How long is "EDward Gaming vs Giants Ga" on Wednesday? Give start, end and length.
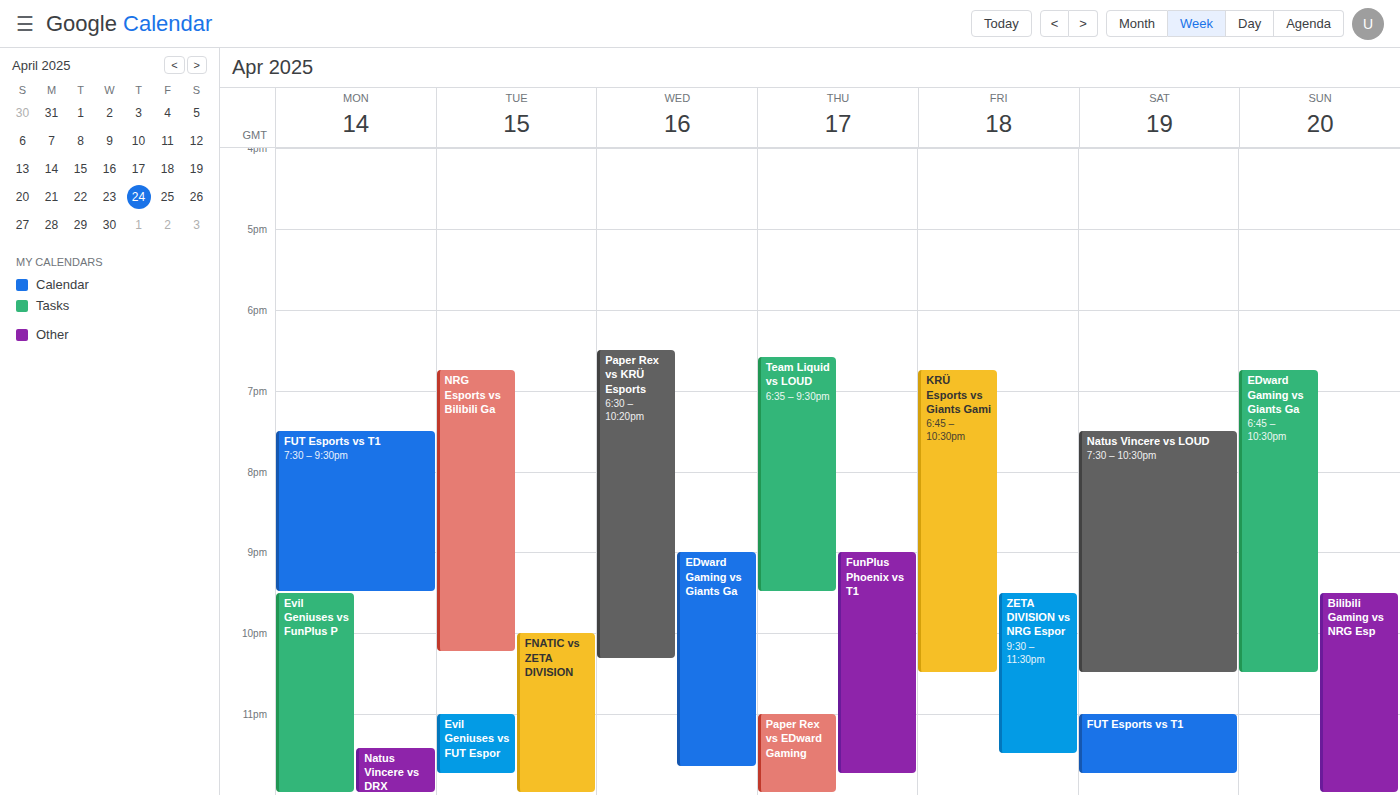
9:00 PM to 11:40 PM, 2 hours 40 minutes